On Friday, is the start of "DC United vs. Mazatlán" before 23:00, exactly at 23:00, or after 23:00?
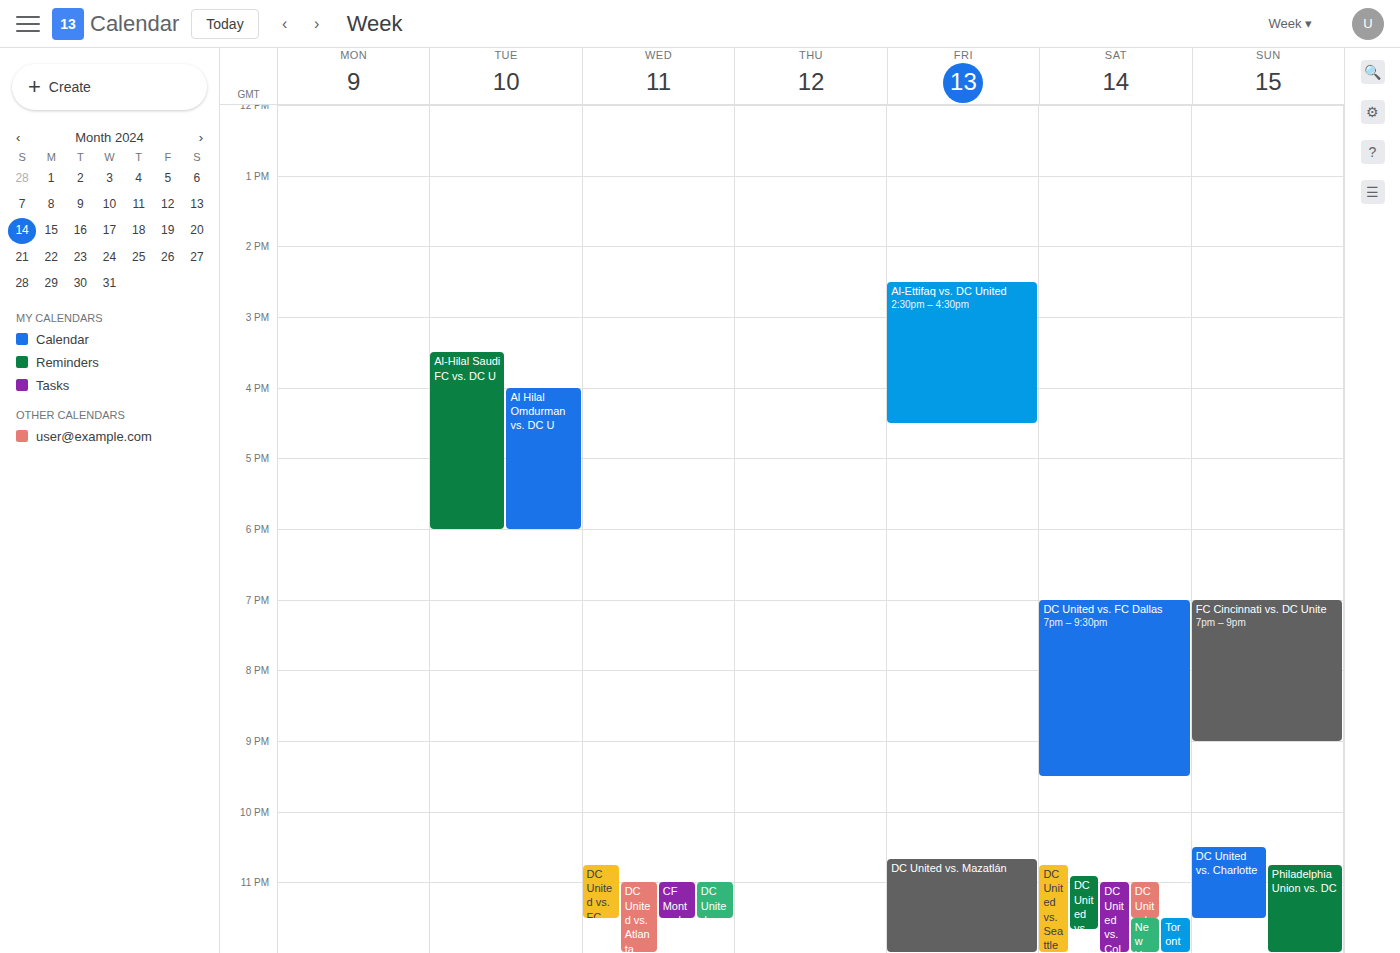
22:40 -- before 23:00, 20 minutes above the 23:00 line.